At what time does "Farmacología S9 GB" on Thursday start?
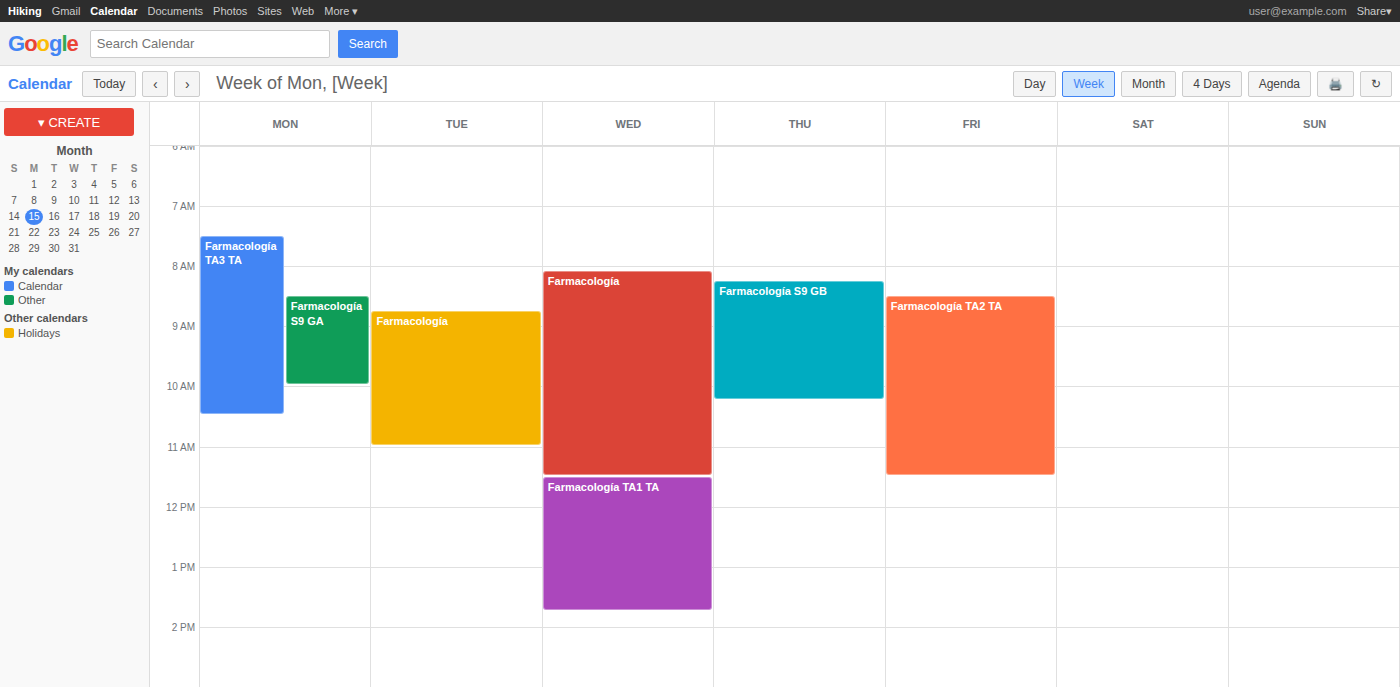
8:15 AM